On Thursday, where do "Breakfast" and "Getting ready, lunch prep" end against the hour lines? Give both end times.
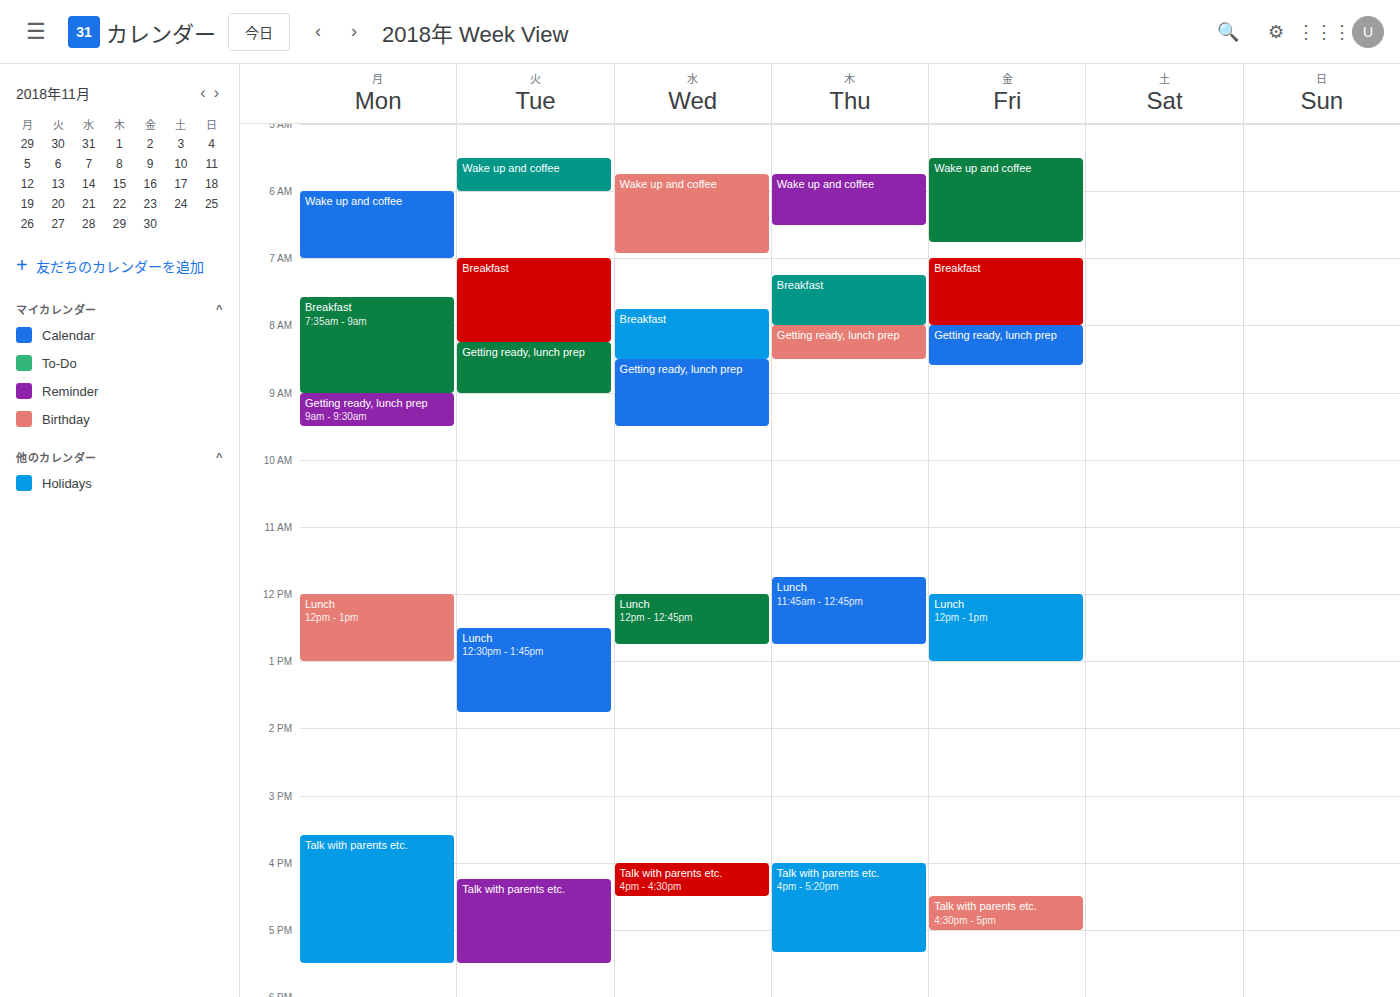
"Breakfast": 8:00 AM, exactly on the 8 AM line. "Getting ready, lunch prep": 8:30 AM, halfway between the 8 AM and 9 AM lines.